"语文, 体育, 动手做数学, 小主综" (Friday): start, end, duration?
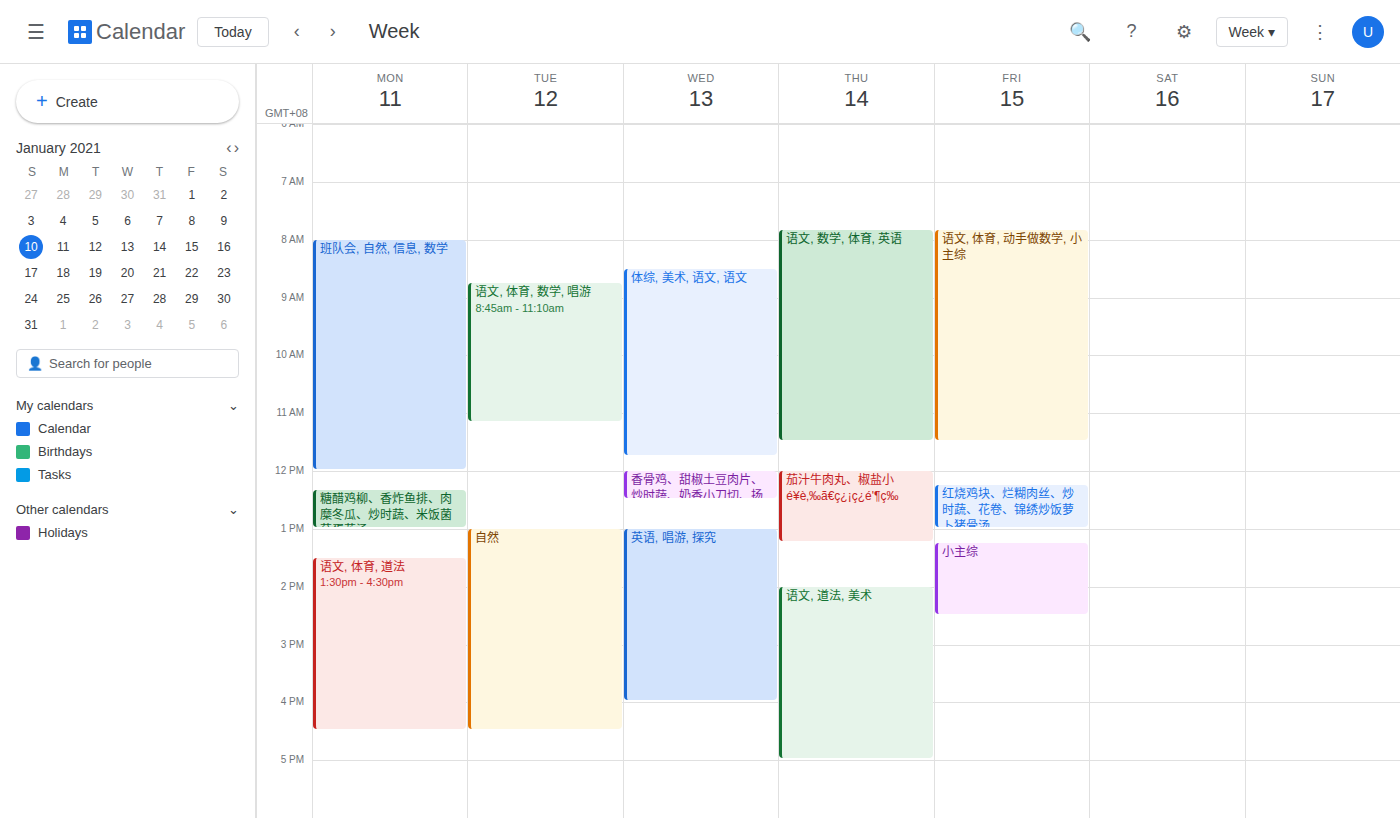
7:50 AM to 11:30 AM, 3 hours 40 minutes